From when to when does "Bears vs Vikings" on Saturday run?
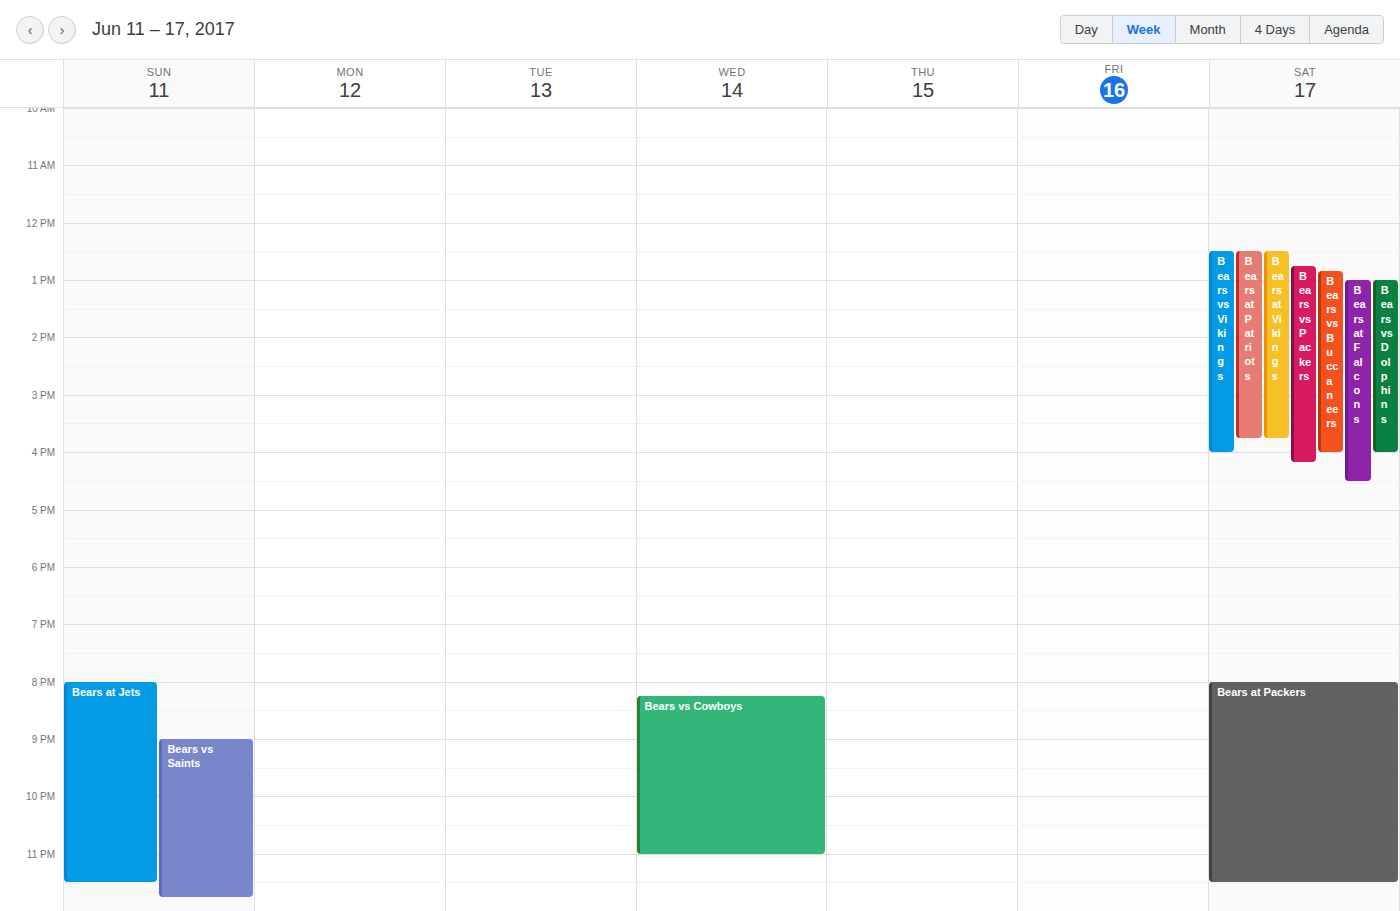
12:30 to 16:00